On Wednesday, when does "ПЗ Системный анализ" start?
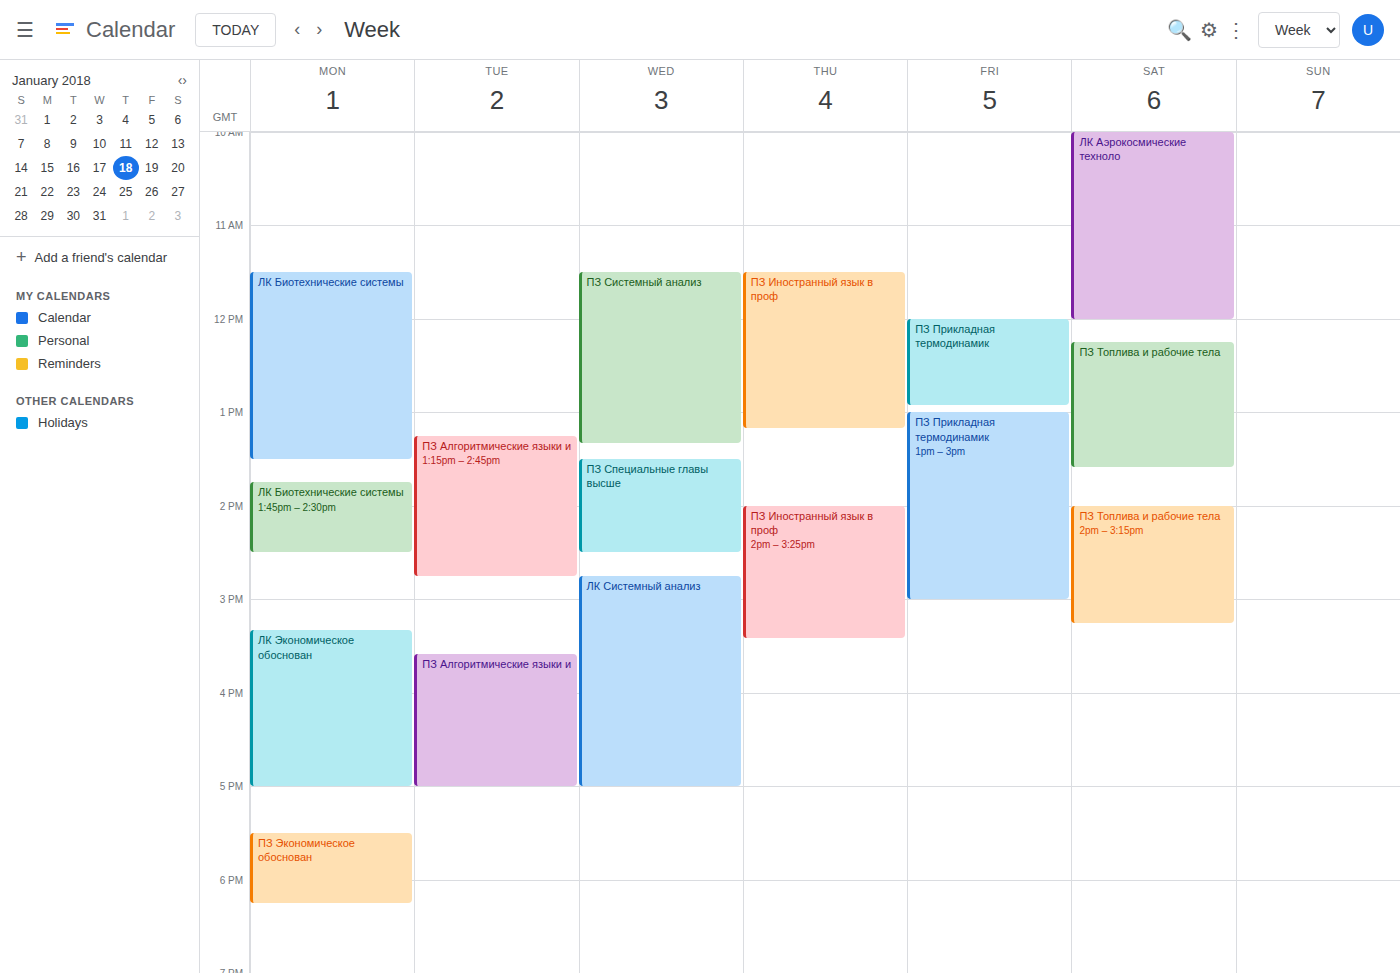
11:30 AM